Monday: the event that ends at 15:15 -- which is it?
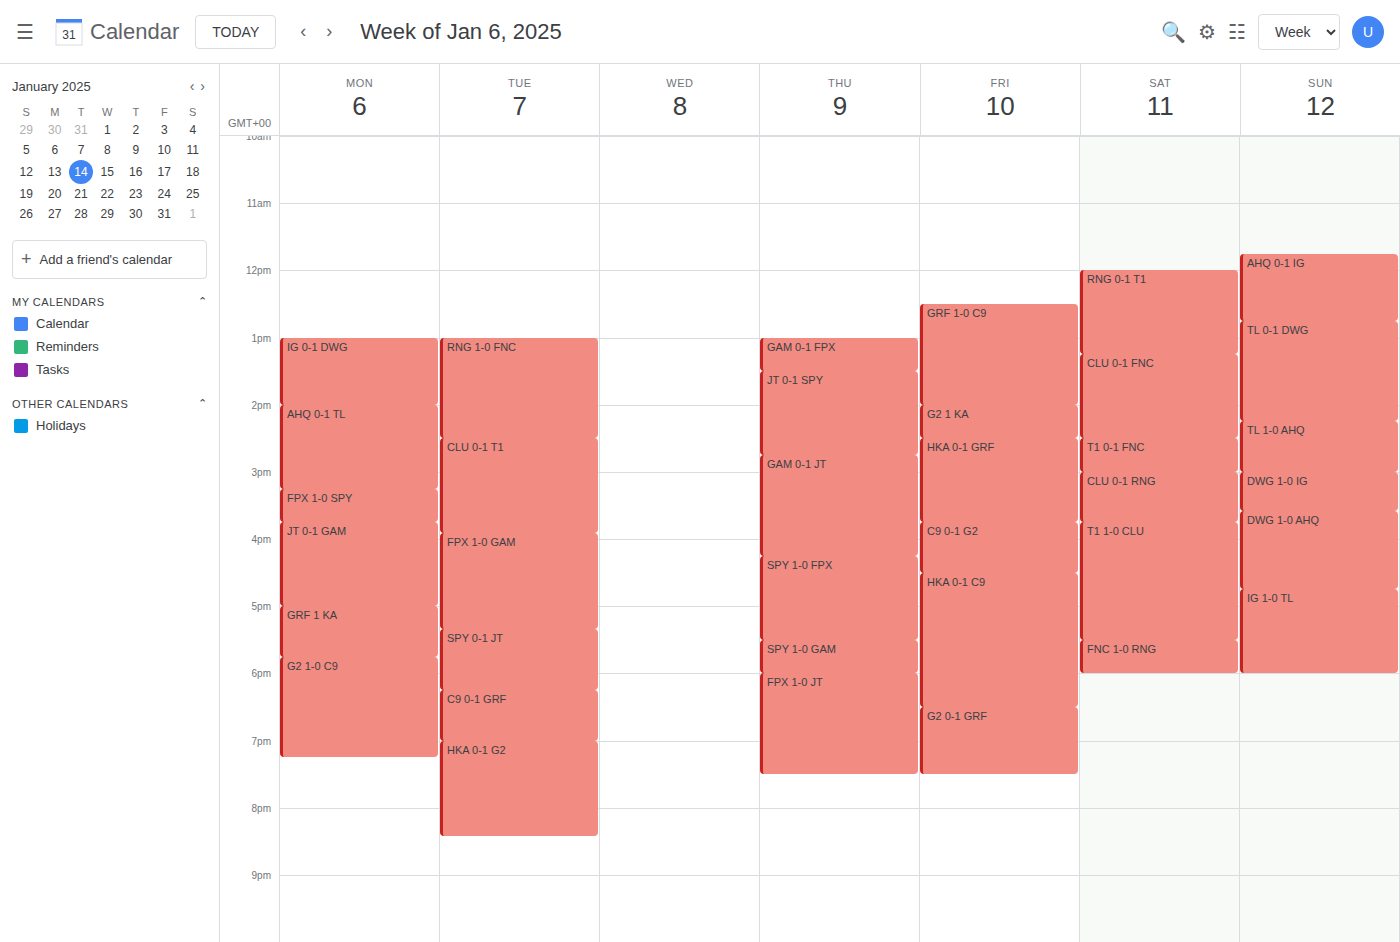
"AHQ 0-1 TL"